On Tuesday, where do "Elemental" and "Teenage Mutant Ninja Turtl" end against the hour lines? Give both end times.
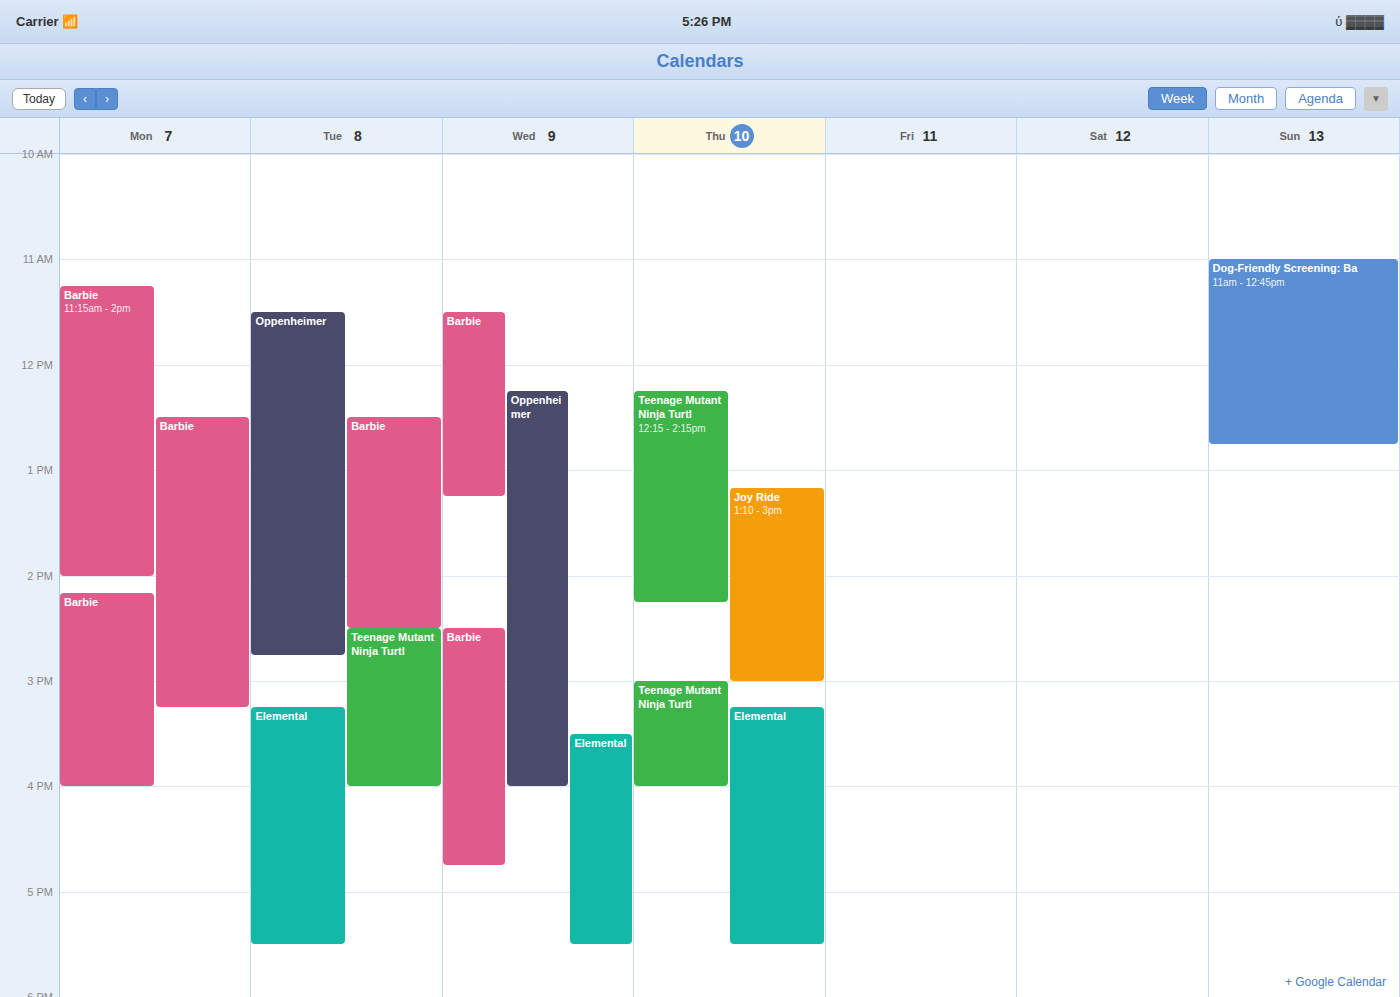
"Elemental": 5:30 PM, halfway between the 5 PM and 6 PM lines. "Teenage Mutant Ninja Turtl": 4:00 PM, exactly on the 4 PM line.